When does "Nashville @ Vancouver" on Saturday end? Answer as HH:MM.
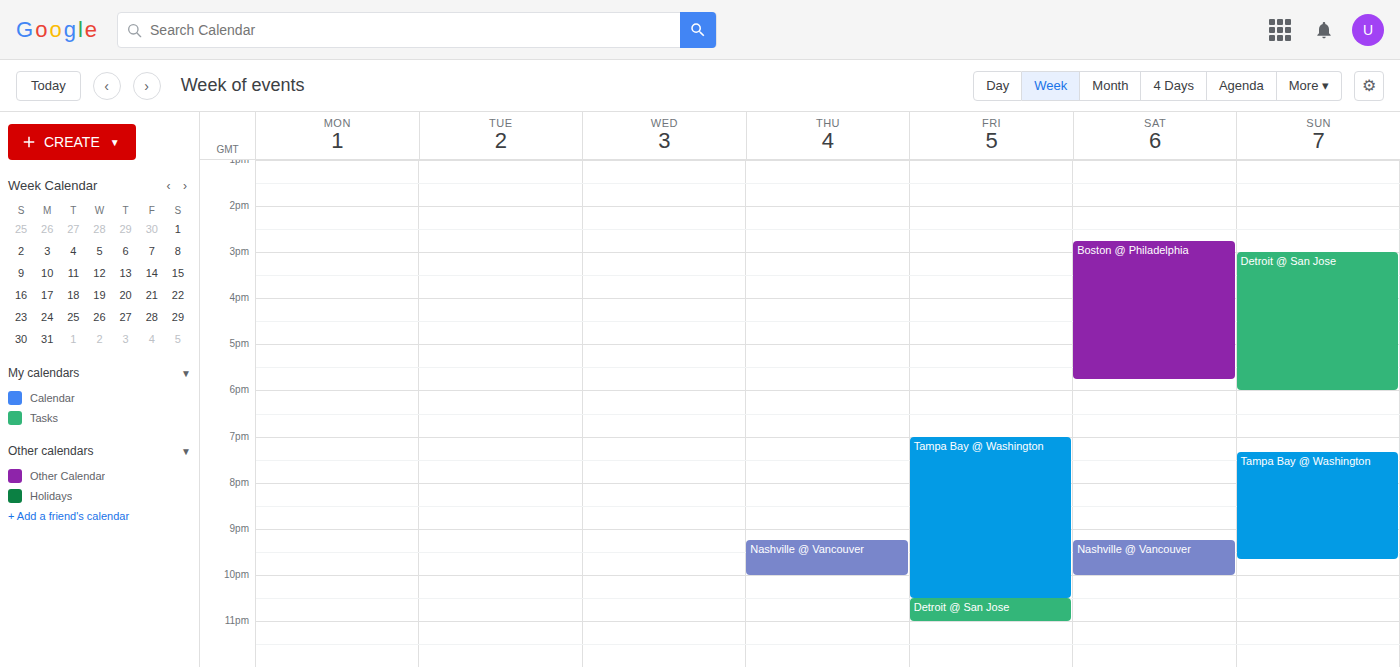
22:00